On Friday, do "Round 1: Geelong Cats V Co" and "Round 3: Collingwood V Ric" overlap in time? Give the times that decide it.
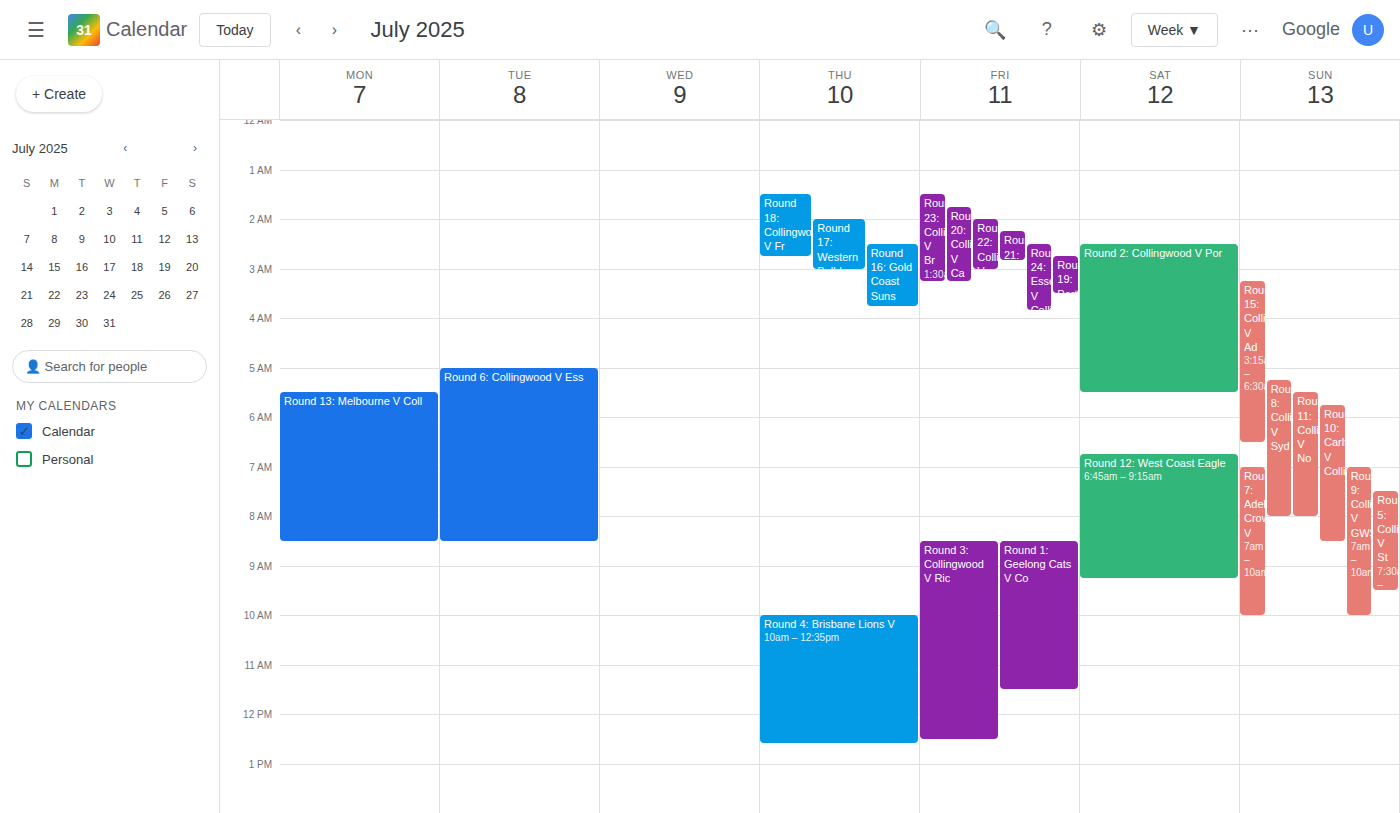
"Round 1: Geelong Cats V Co" runs 8:30 AM to 11:30 AM, inside "Round 3: Collingwood V Ric" -- they overlap.